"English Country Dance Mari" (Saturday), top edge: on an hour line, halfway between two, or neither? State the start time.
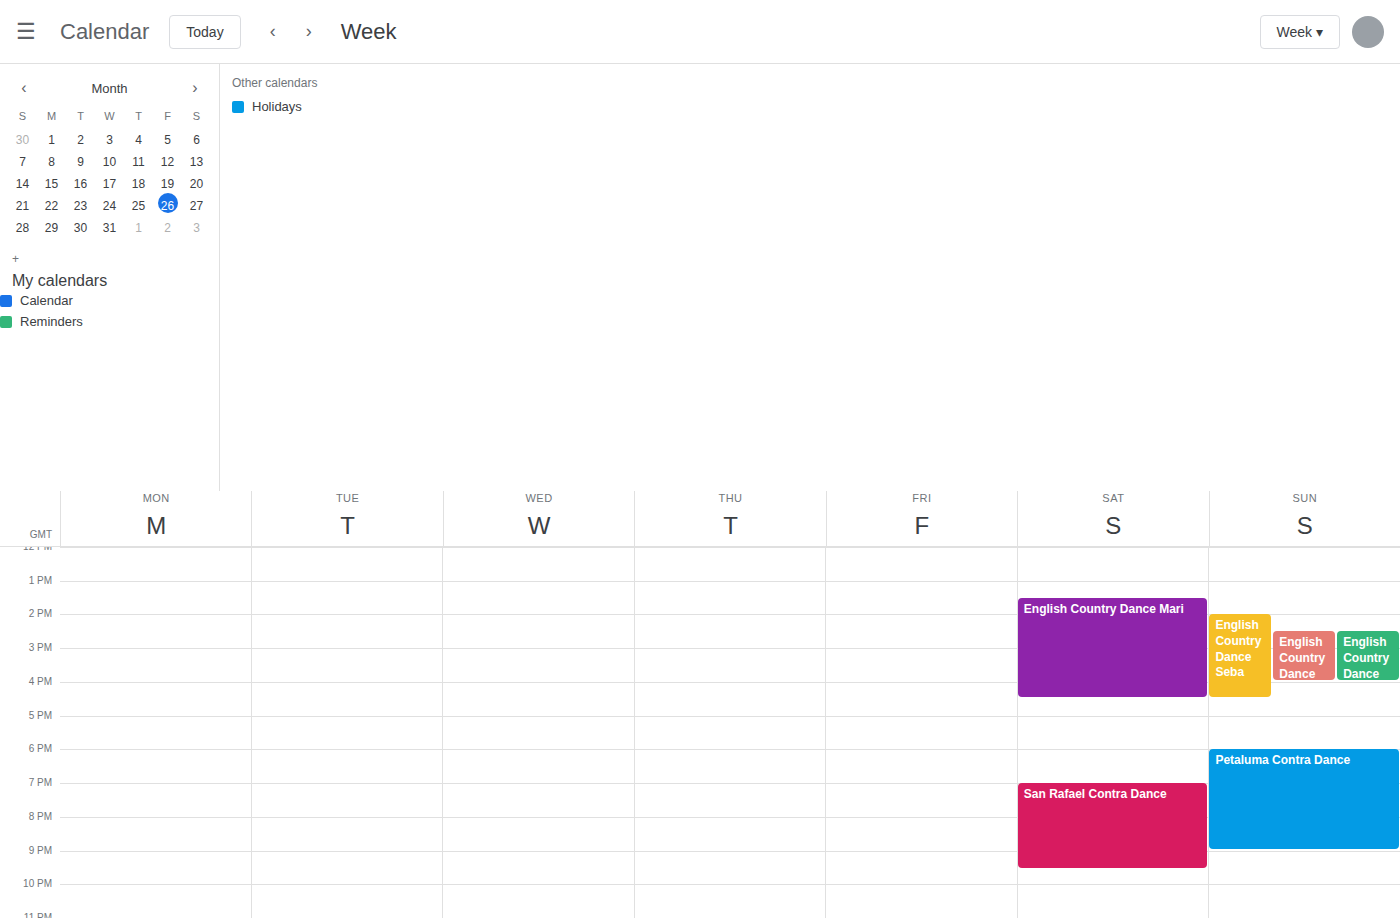
13:30 -- halfway between the 13:00 and 14:00 lines.